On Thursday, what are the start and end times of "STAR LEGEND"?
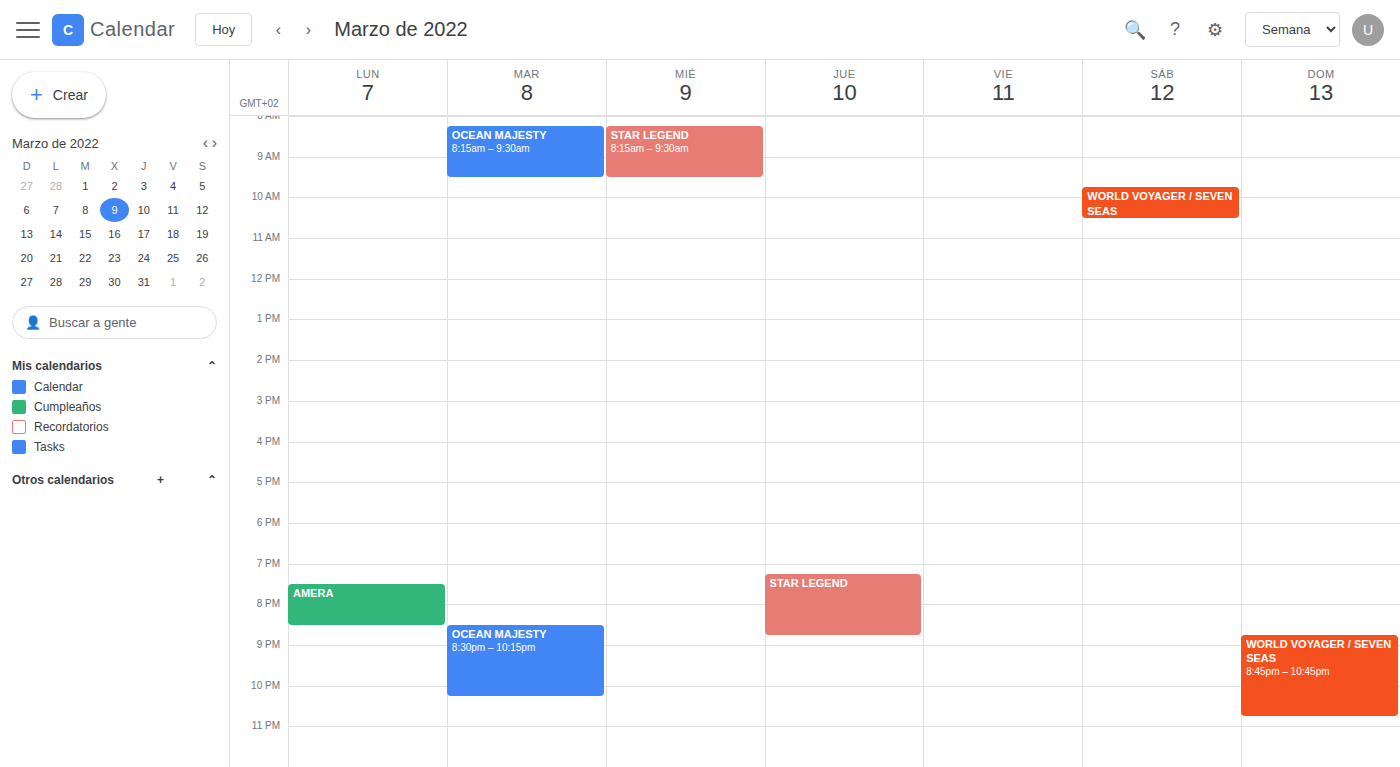
7:15 PM to 8:45 PM